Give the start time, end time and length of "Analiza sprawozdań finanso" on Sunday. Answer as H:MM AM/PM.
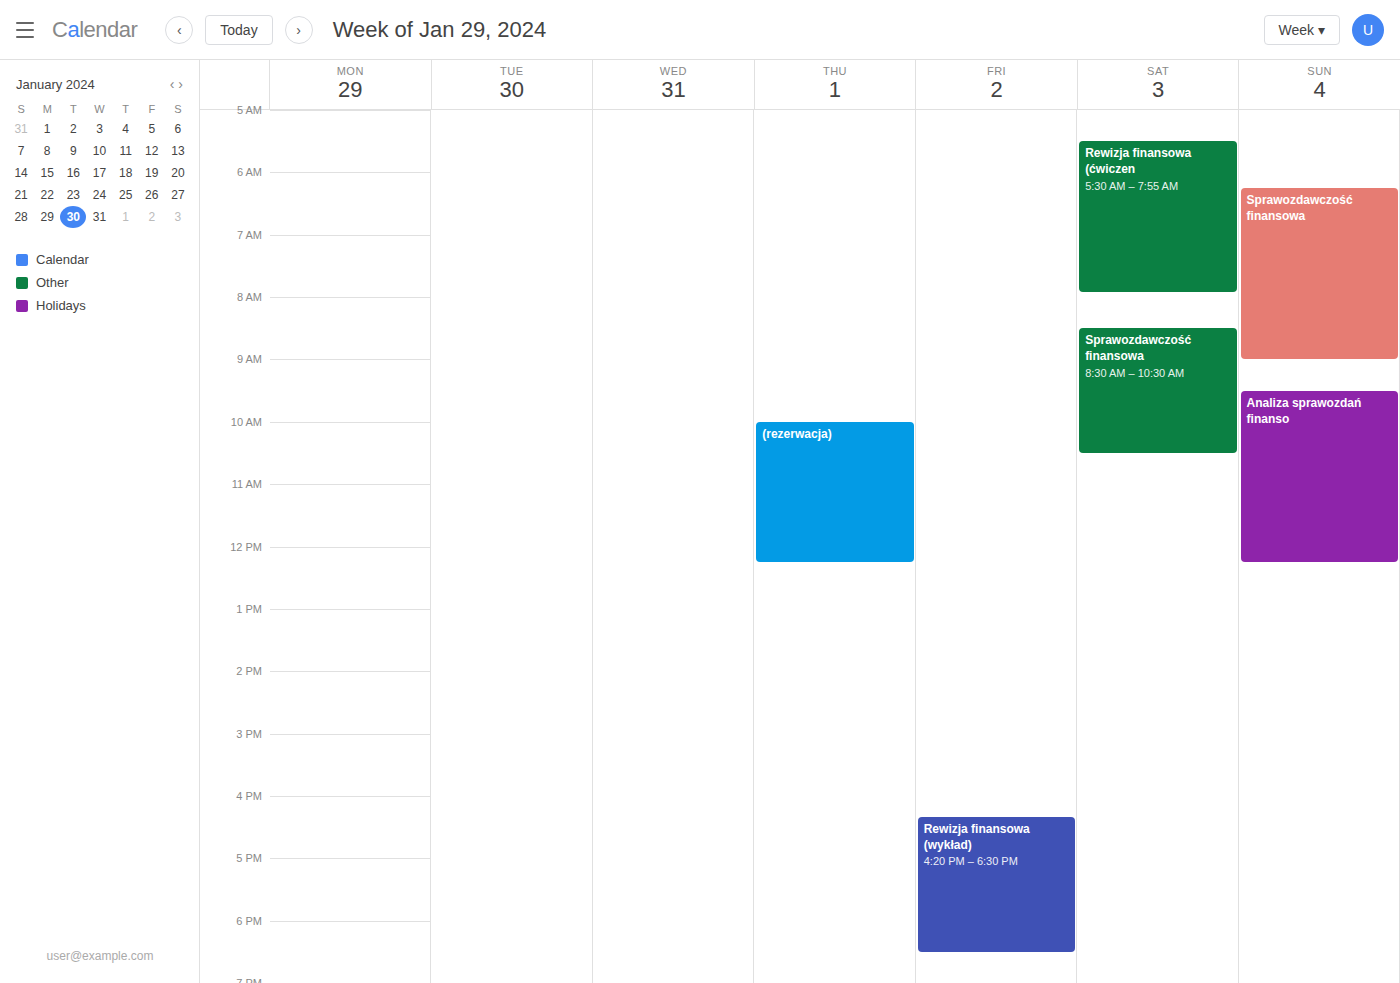
9:30 AM to 12:15 PM, 2 hours 45 minutes